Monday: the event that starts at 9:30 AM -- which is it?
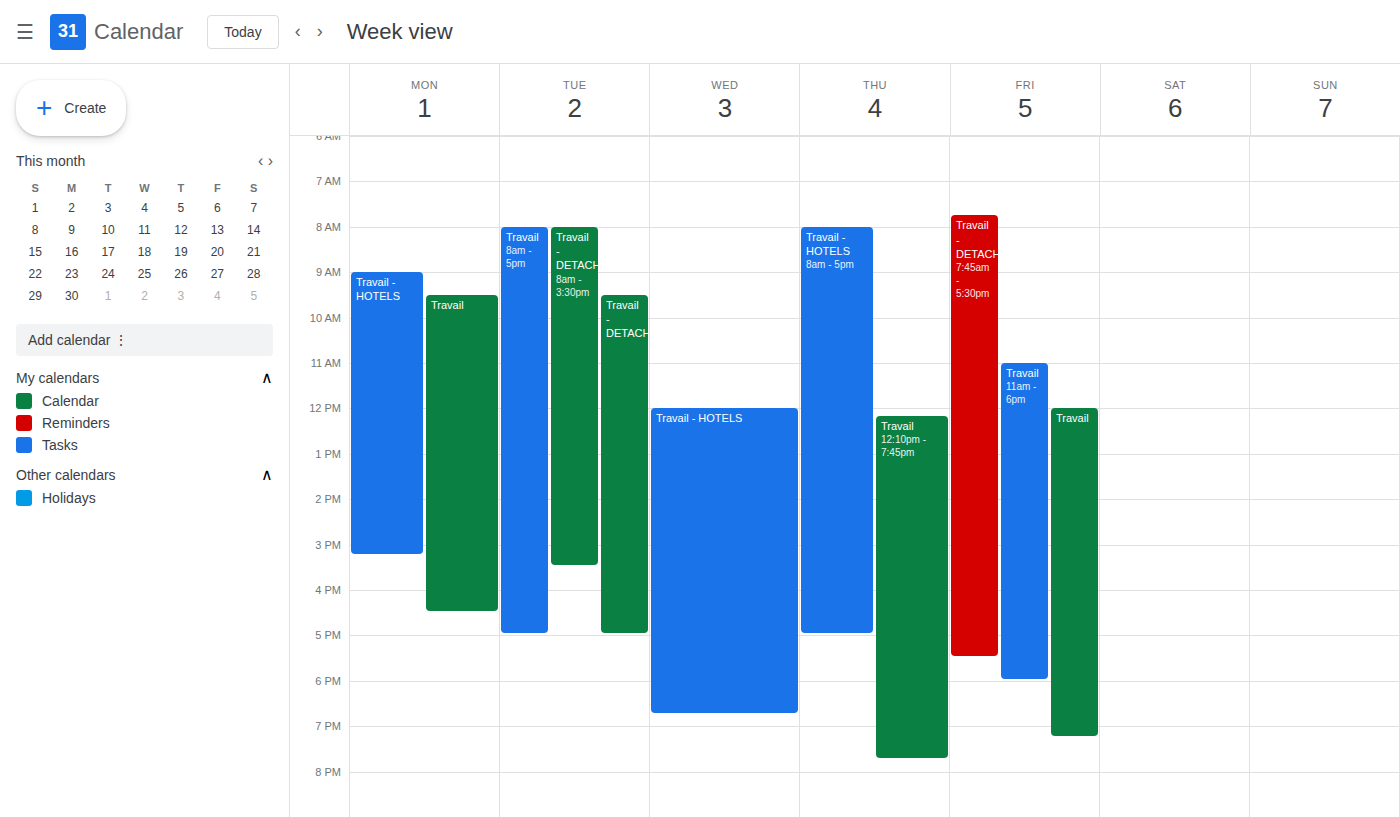
"Travail"